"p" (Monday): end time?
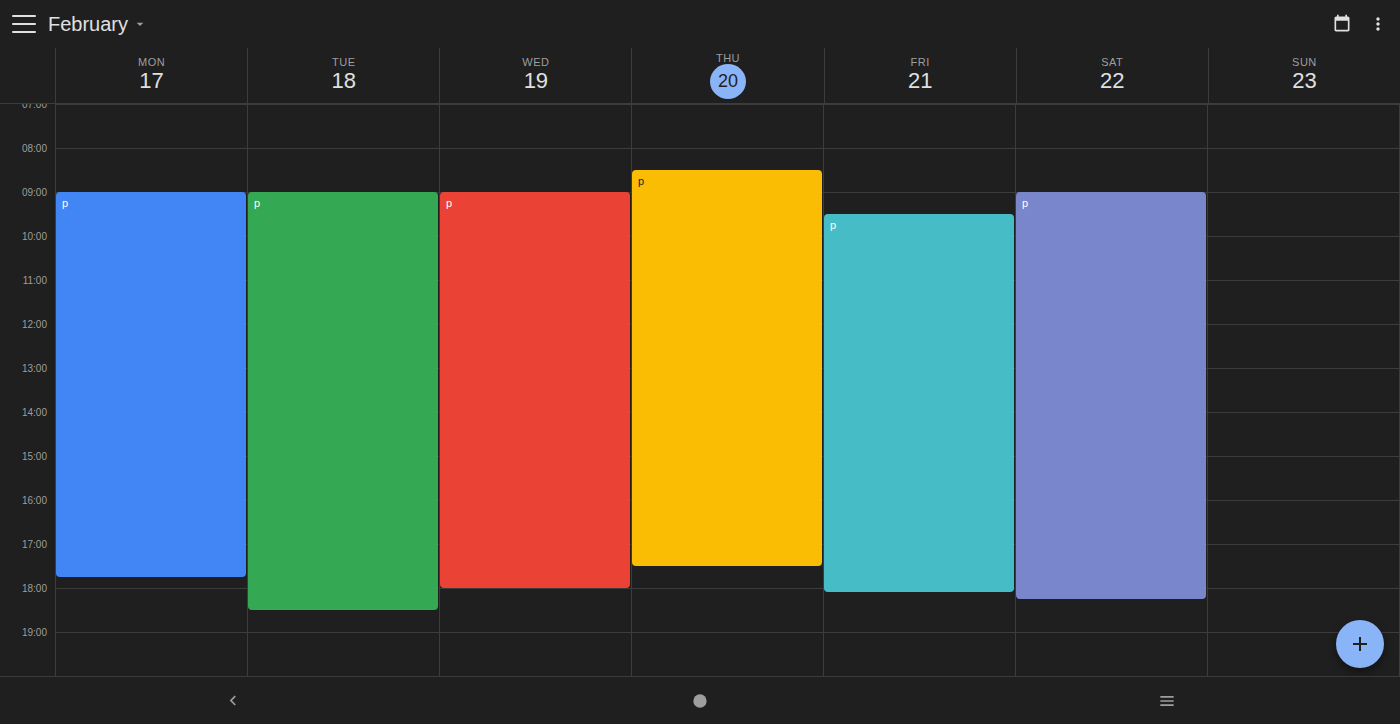
5:45 PM